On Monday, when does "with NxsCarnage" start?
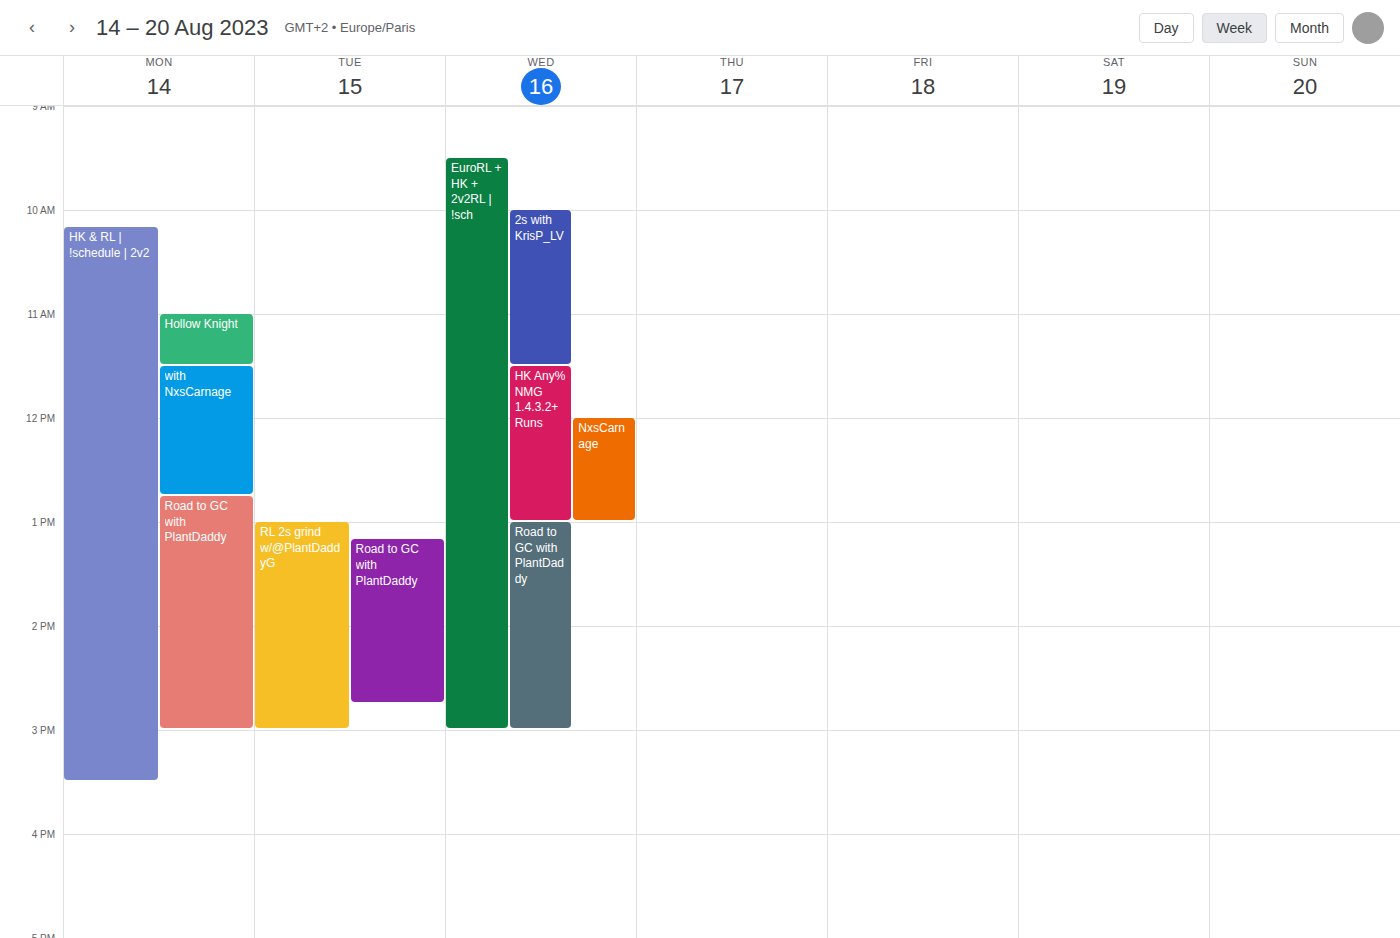
11:30 AM